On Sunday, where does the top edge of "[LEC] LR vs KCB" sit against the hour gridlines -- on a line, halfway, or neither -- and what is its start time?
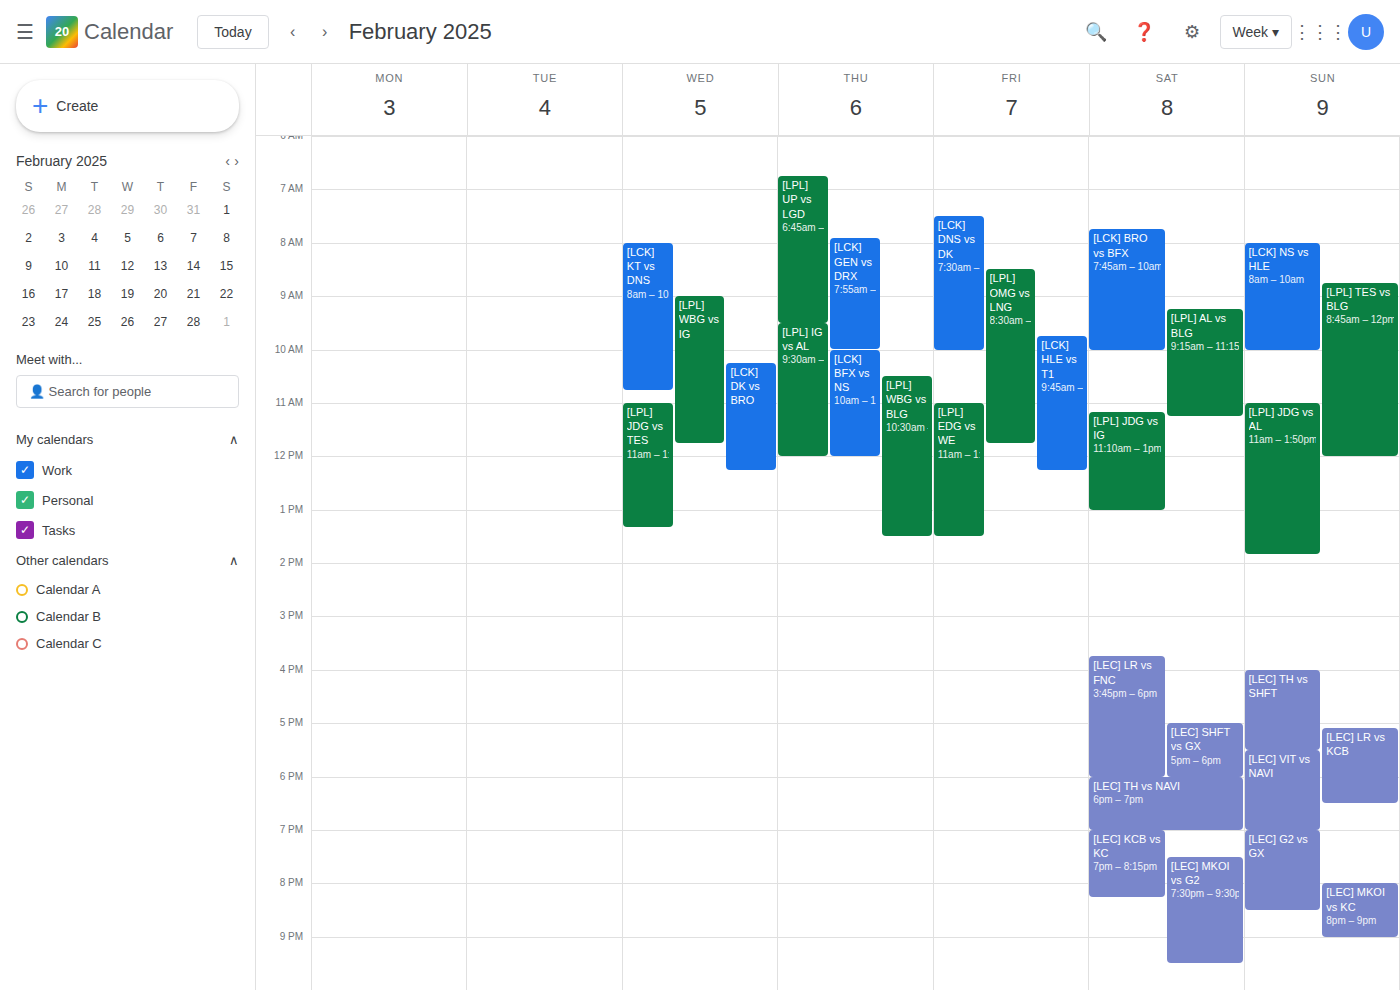
5:05 PM -- neither: 5 minutes below the 5 PM line and 55 minutes above the 6 PM line.